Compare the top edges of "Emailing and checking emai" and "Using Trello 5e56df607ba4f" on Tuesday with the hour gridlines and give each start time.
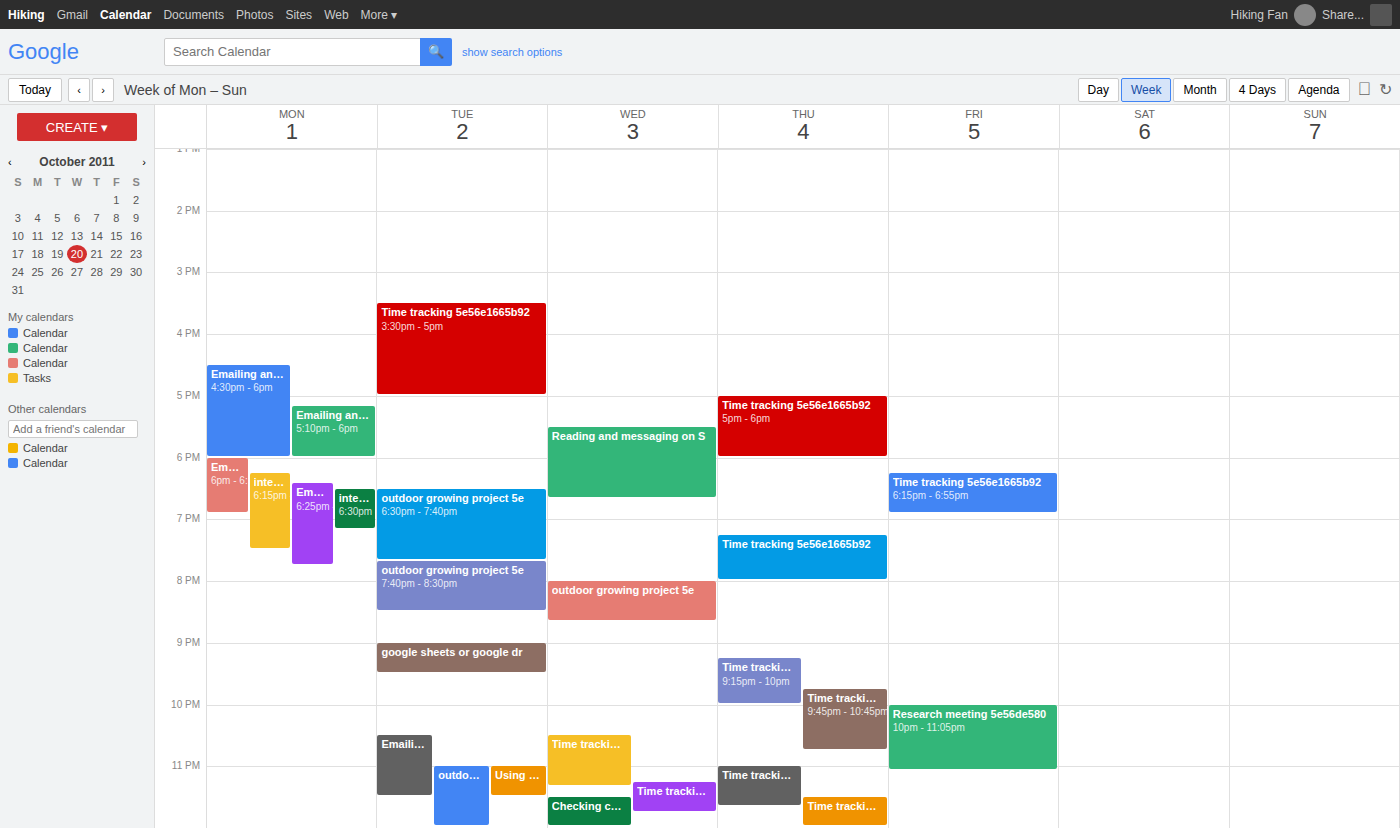
"Emailing and checking emai": 10:30 PM, halfway between the 10 PM and 11 PM lines. "Using Trello 5e56df607ba4f": 11:00 PM, exactly on the 11 PM line.